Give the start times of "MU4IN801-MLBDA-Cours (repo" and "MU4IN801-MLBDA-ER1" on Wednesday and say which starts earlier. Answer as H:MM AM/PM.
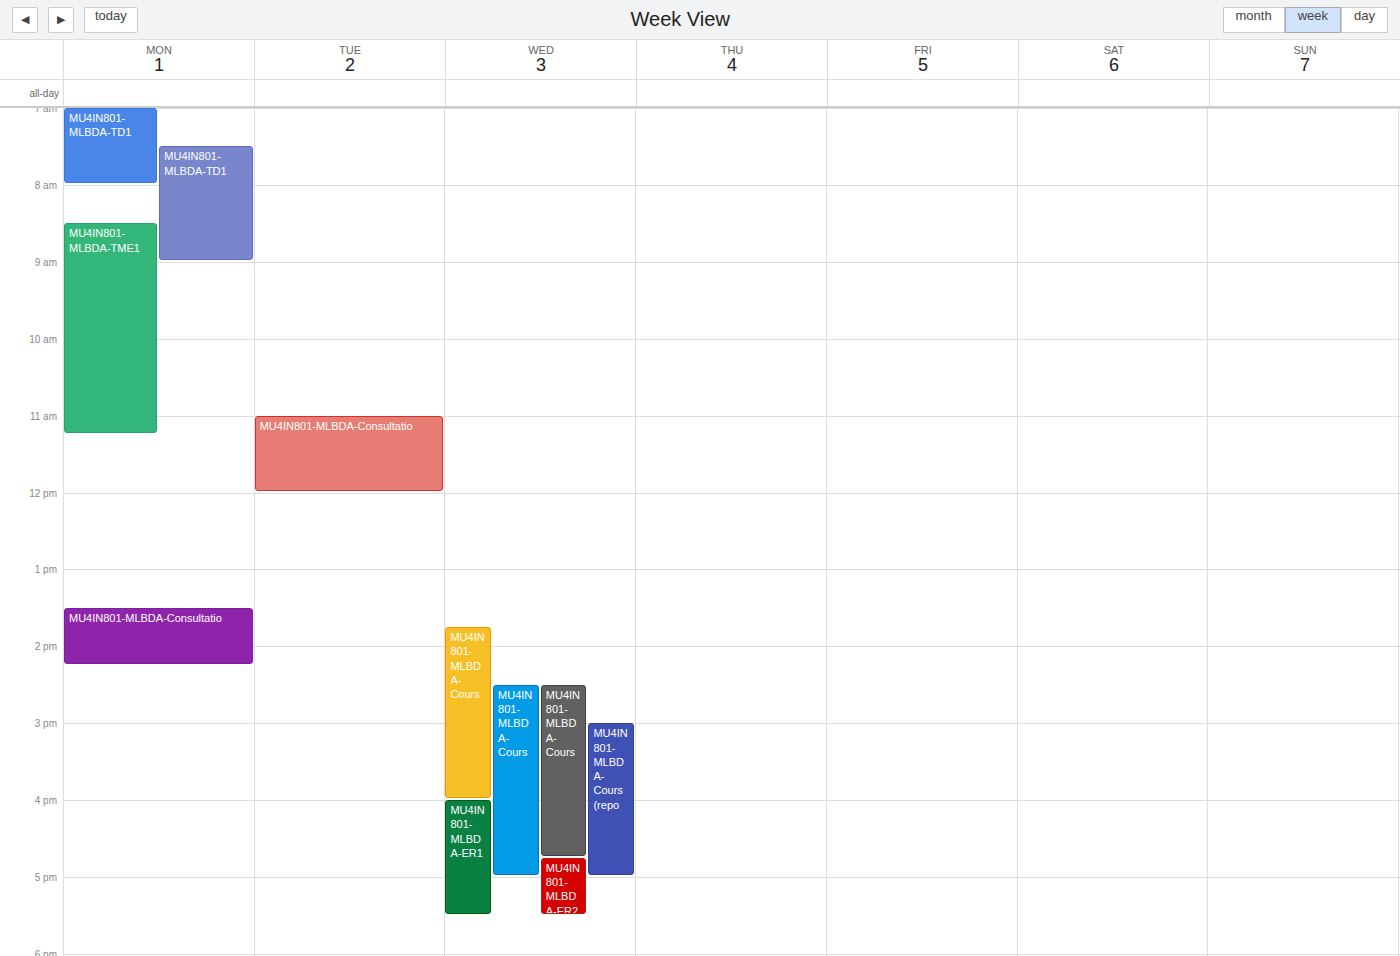
"MU4IN801-MLBDA-Cours (repo" 3:00 PM; "MU4IN801-MLBDA-ER1" 4:00 PM.